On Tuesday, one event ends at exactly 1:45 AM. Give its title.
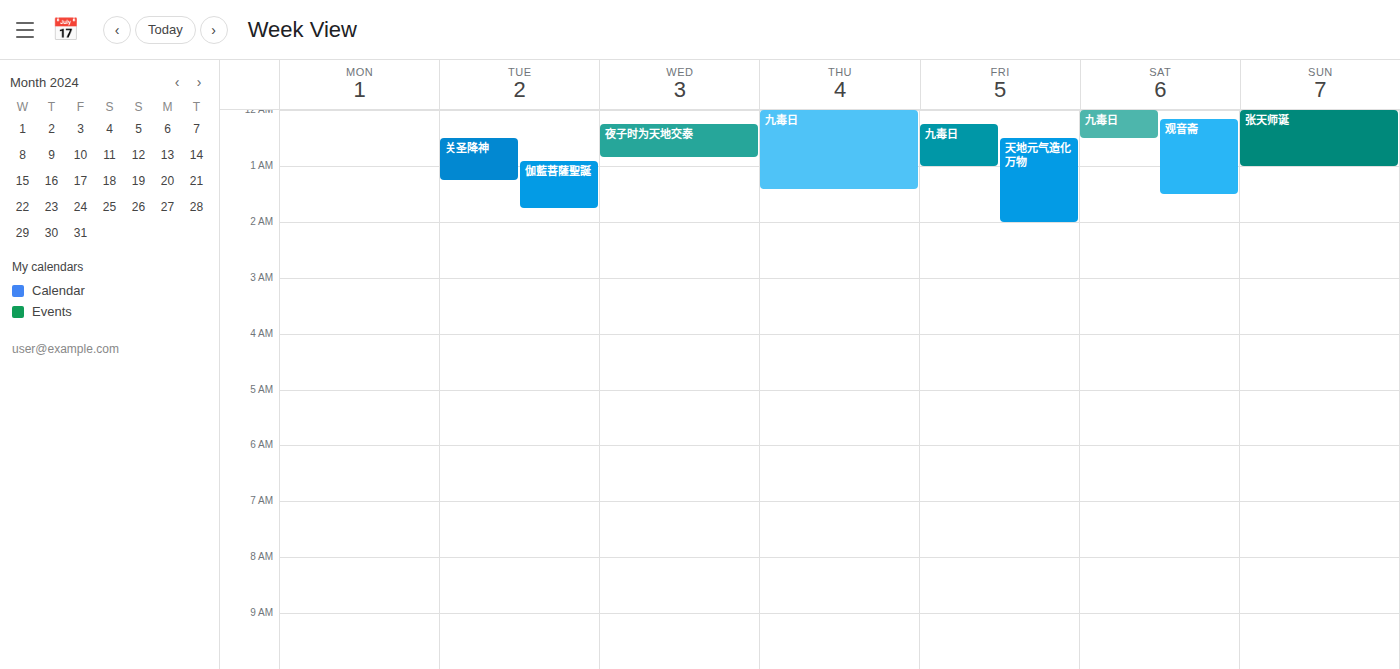
"伽藍菩薩聖誕"